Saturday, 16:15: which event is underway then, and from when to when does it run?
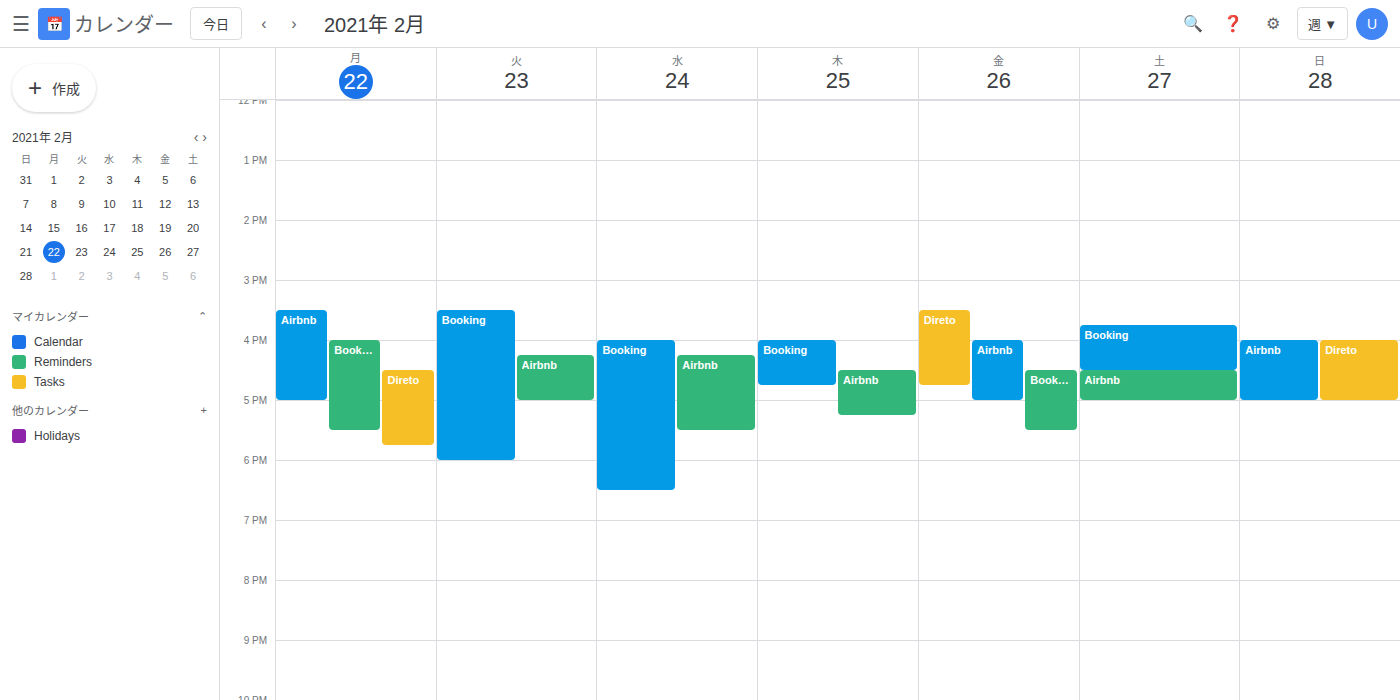
"Booking", 15:45 to 16:30